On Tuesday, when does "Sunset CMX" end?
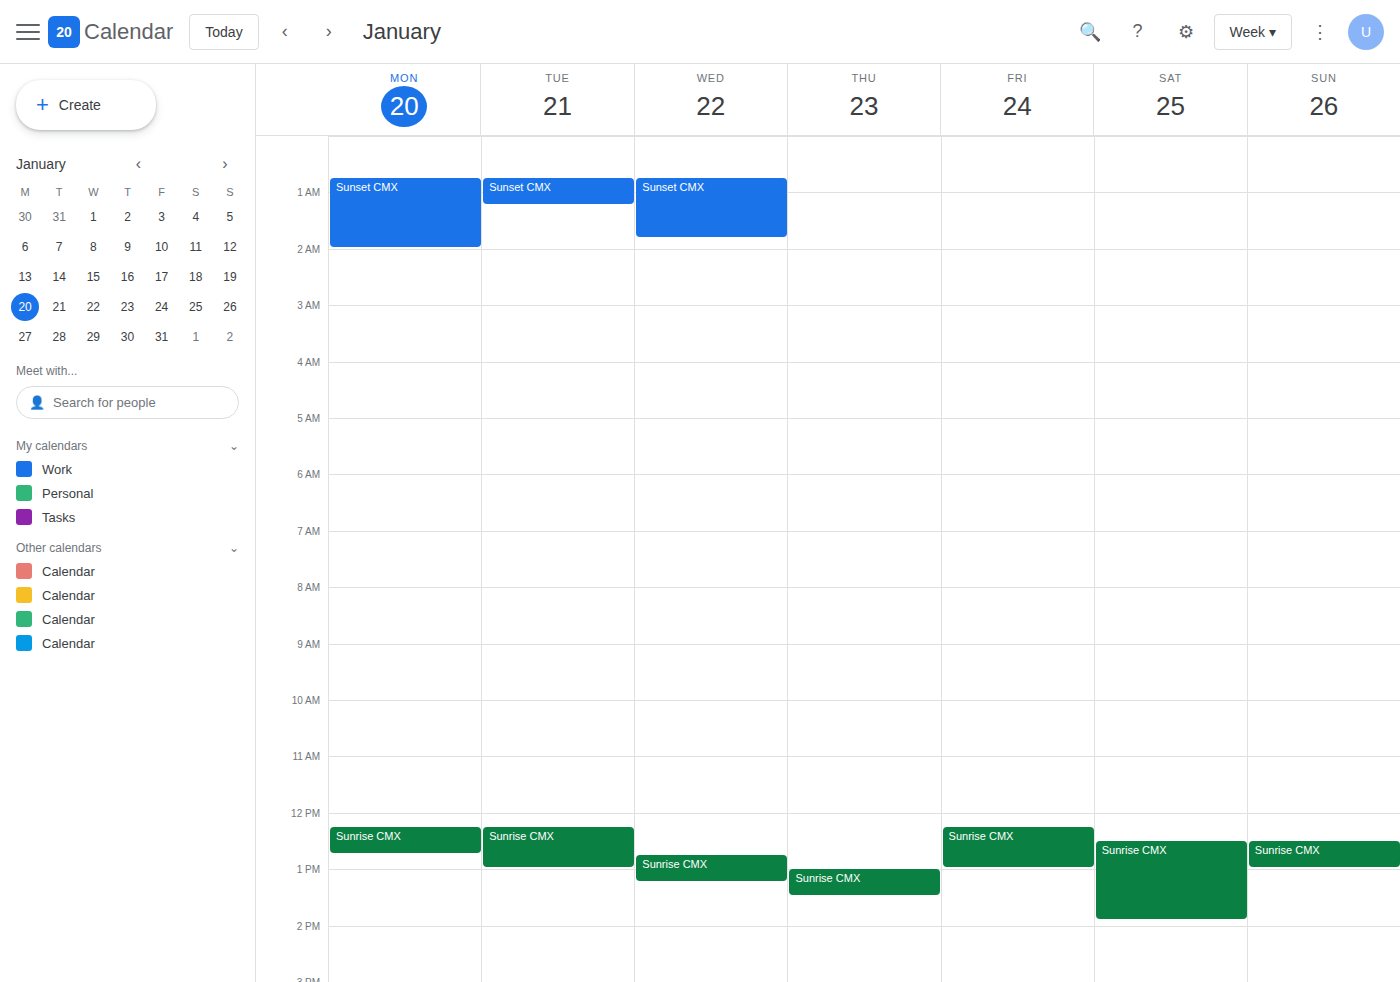
1:15 AM